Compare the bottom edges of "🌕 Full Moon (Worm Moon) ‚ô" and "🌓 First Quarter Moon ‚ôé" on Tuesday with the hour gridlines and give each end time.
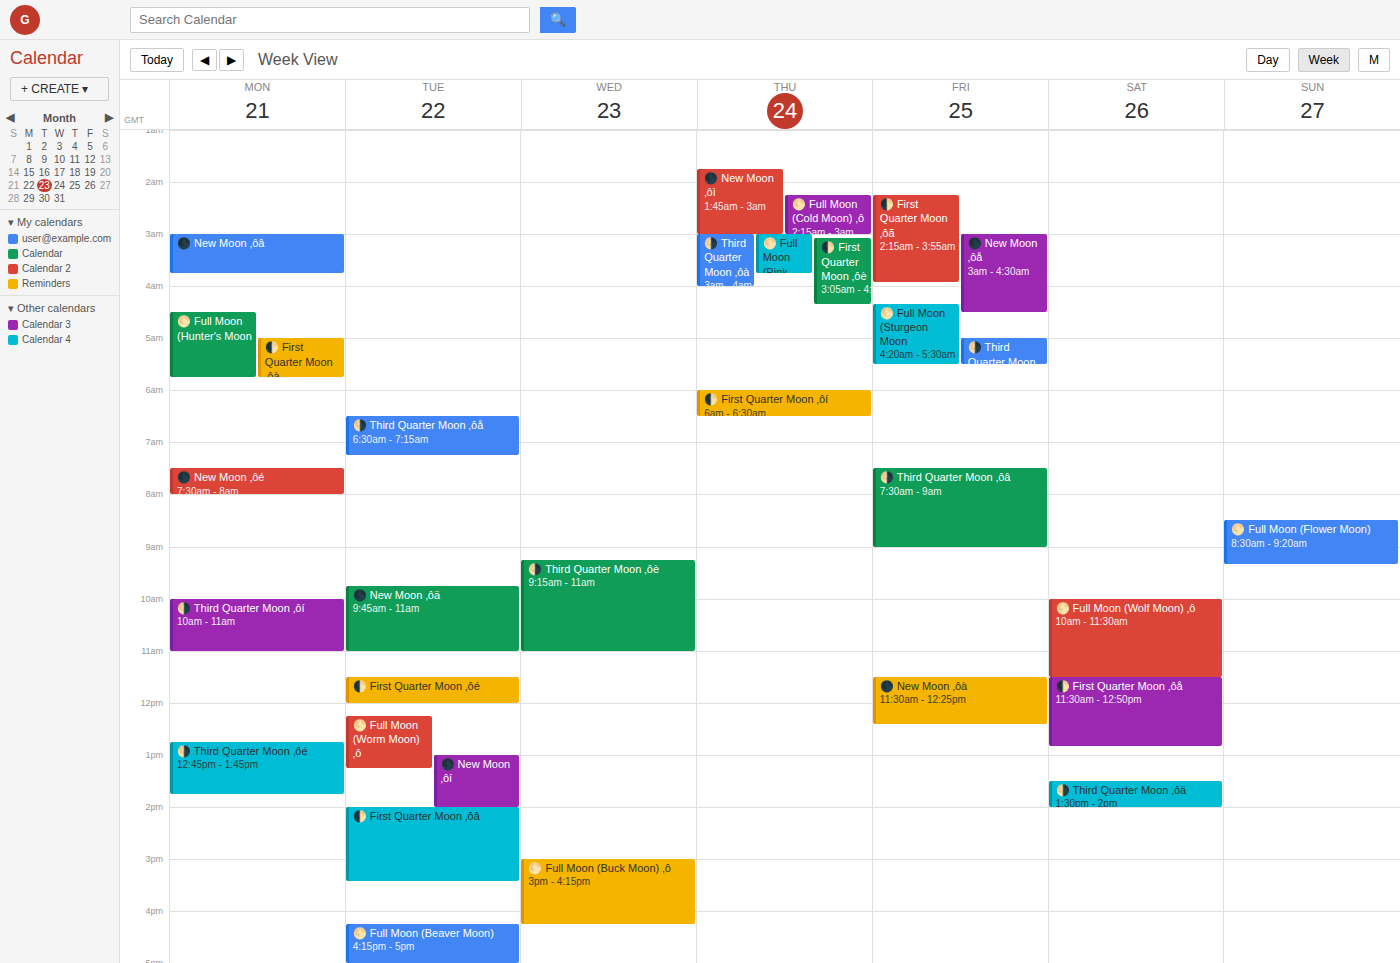
"🌕 Full Moon (Worm Moon) ‚ô": 13:15, neither: a quarter of the way from the 13:00 line to the 14:00 line. "🌓 First Quarter Moon ‚ôé": 12:00, exactly on the 12:00 line.